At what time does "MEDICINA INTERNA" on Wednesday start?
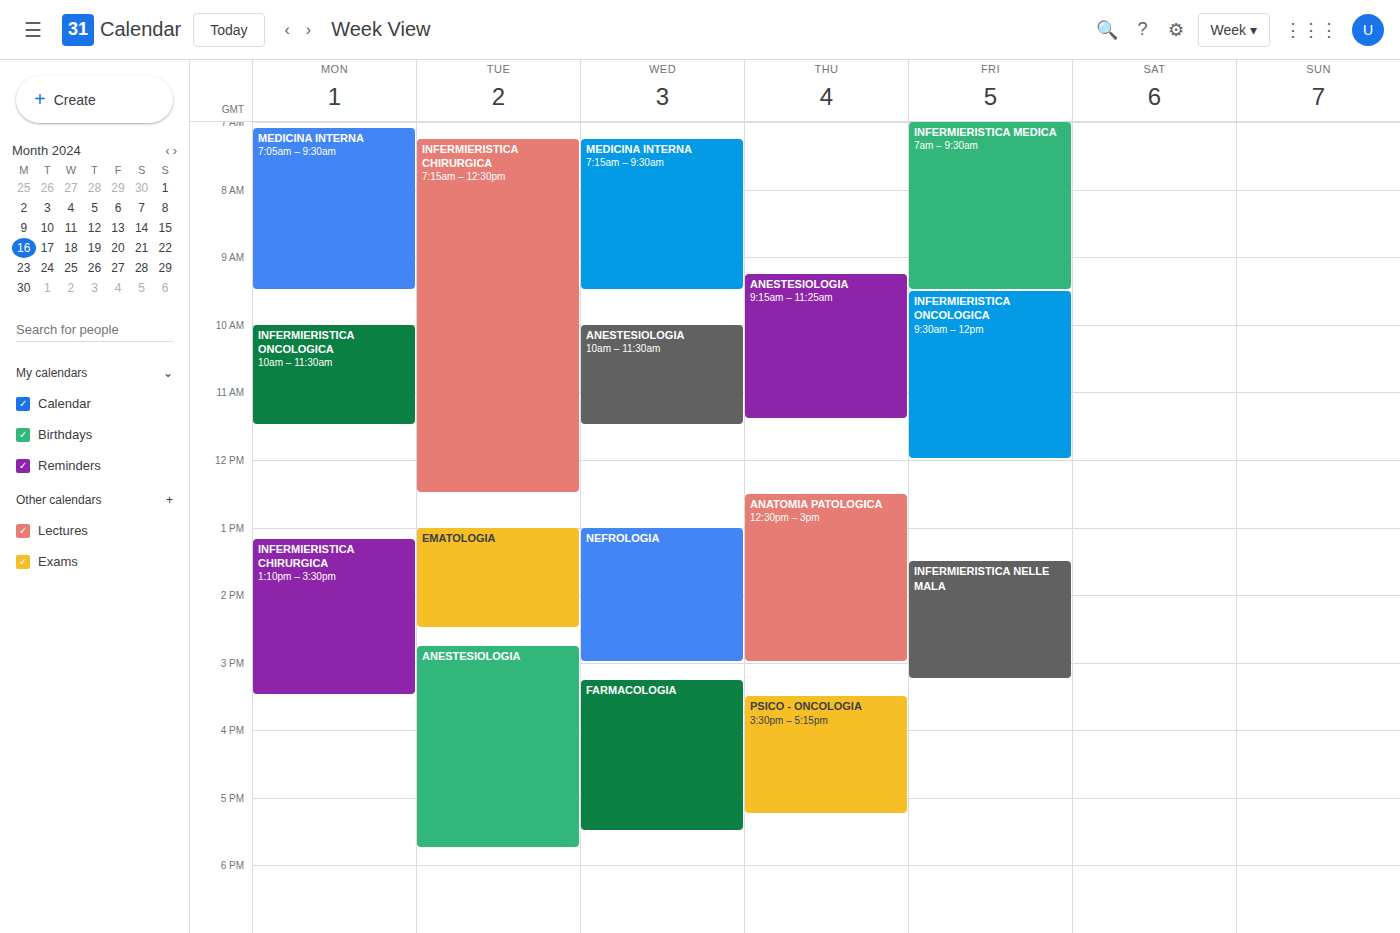
7:15 AM